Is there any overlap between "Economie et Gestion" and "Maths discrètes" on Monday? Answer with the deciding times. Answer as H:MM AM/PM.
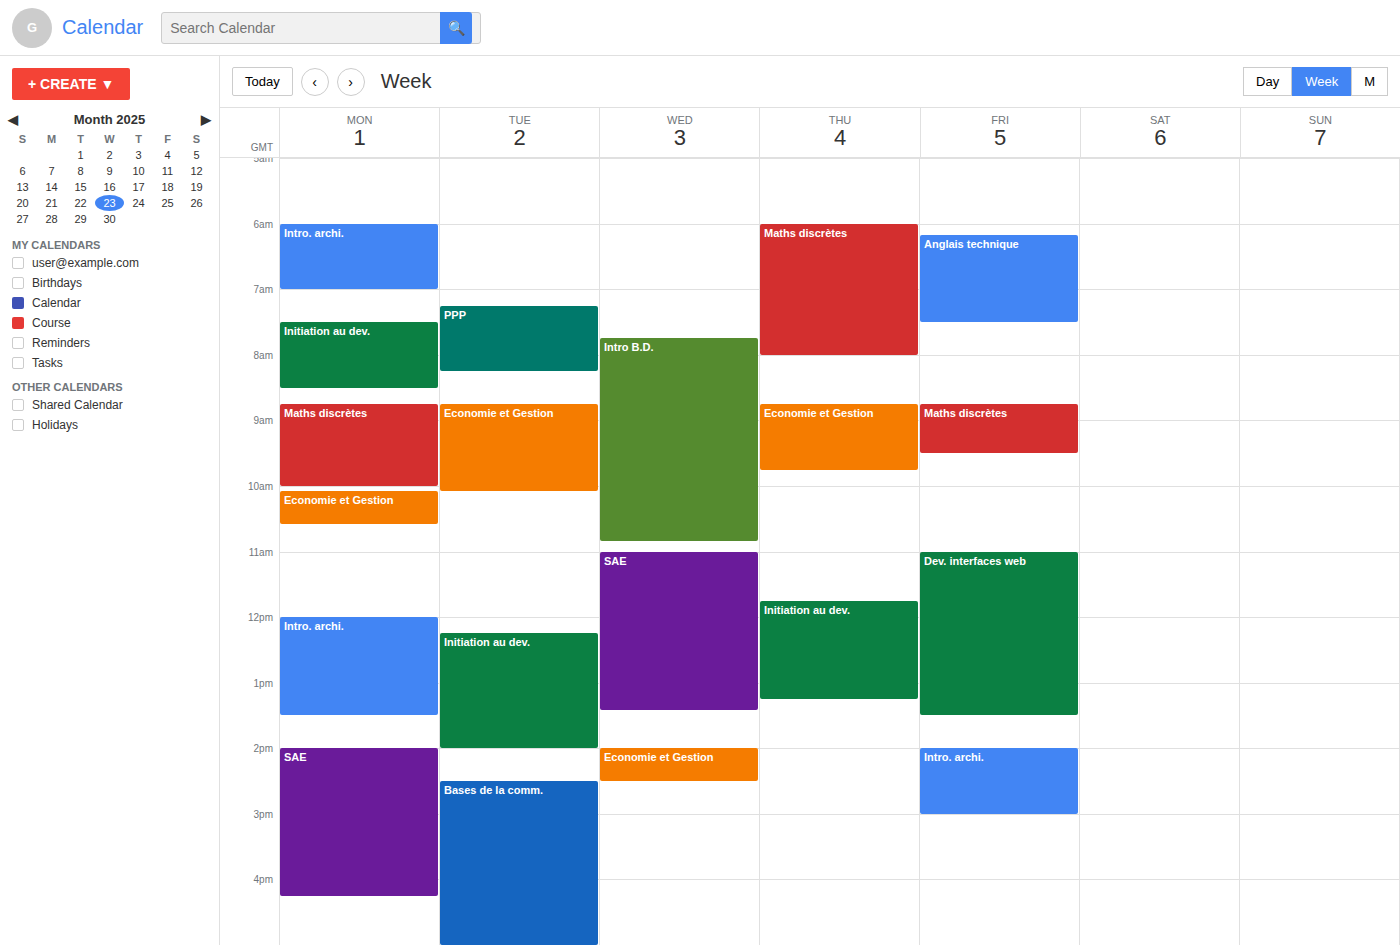
"Maths discrètes" ends at 10:00 AM and "Economie et Gestion" starts at 10:05 AM -- no overlap.